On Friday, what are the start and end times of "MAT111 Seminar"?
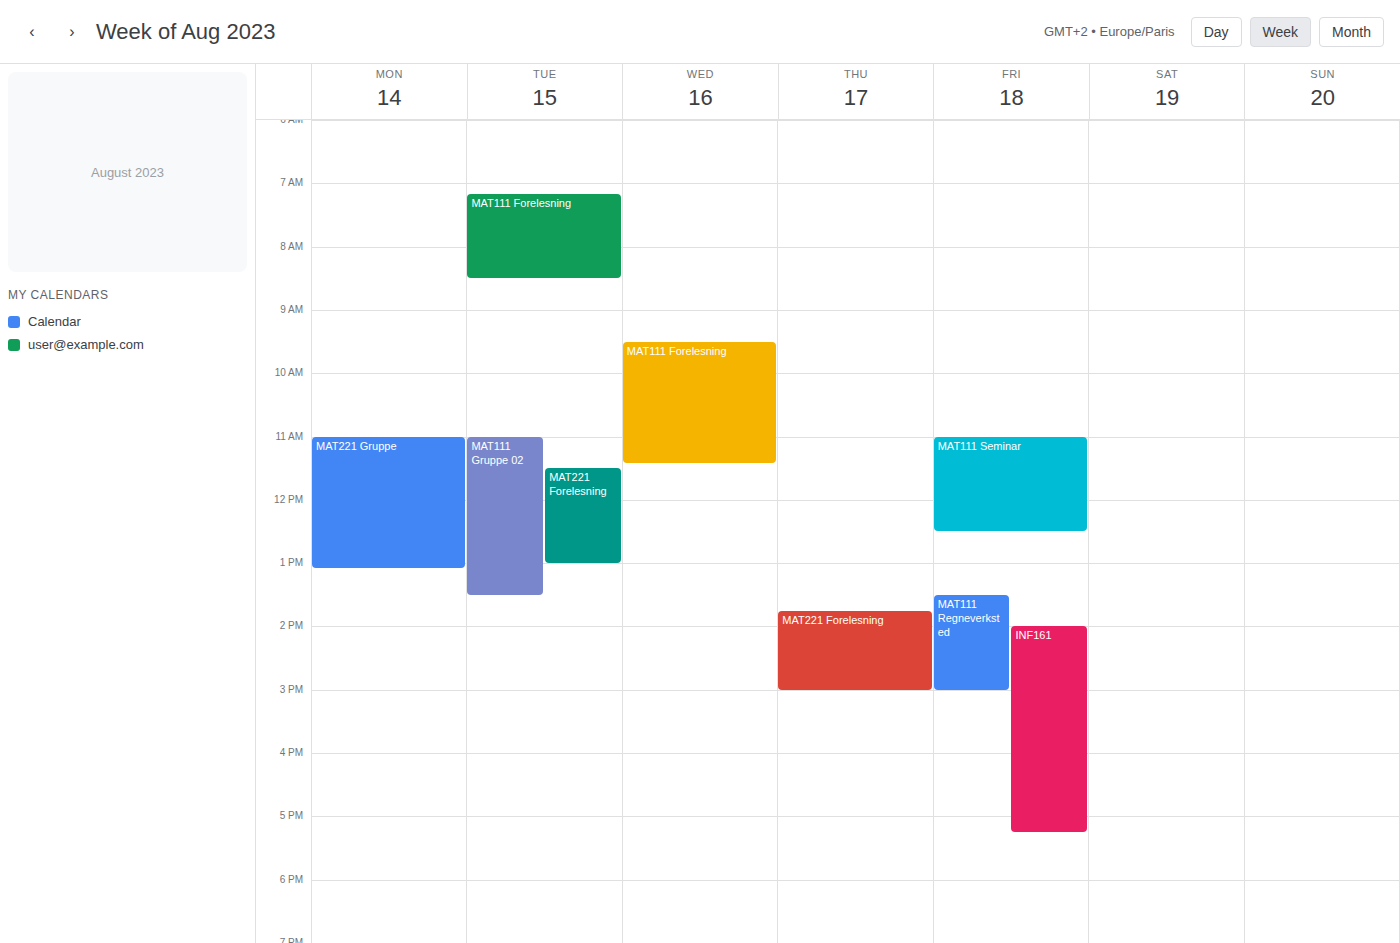
11:00 AM to 12:30 PM